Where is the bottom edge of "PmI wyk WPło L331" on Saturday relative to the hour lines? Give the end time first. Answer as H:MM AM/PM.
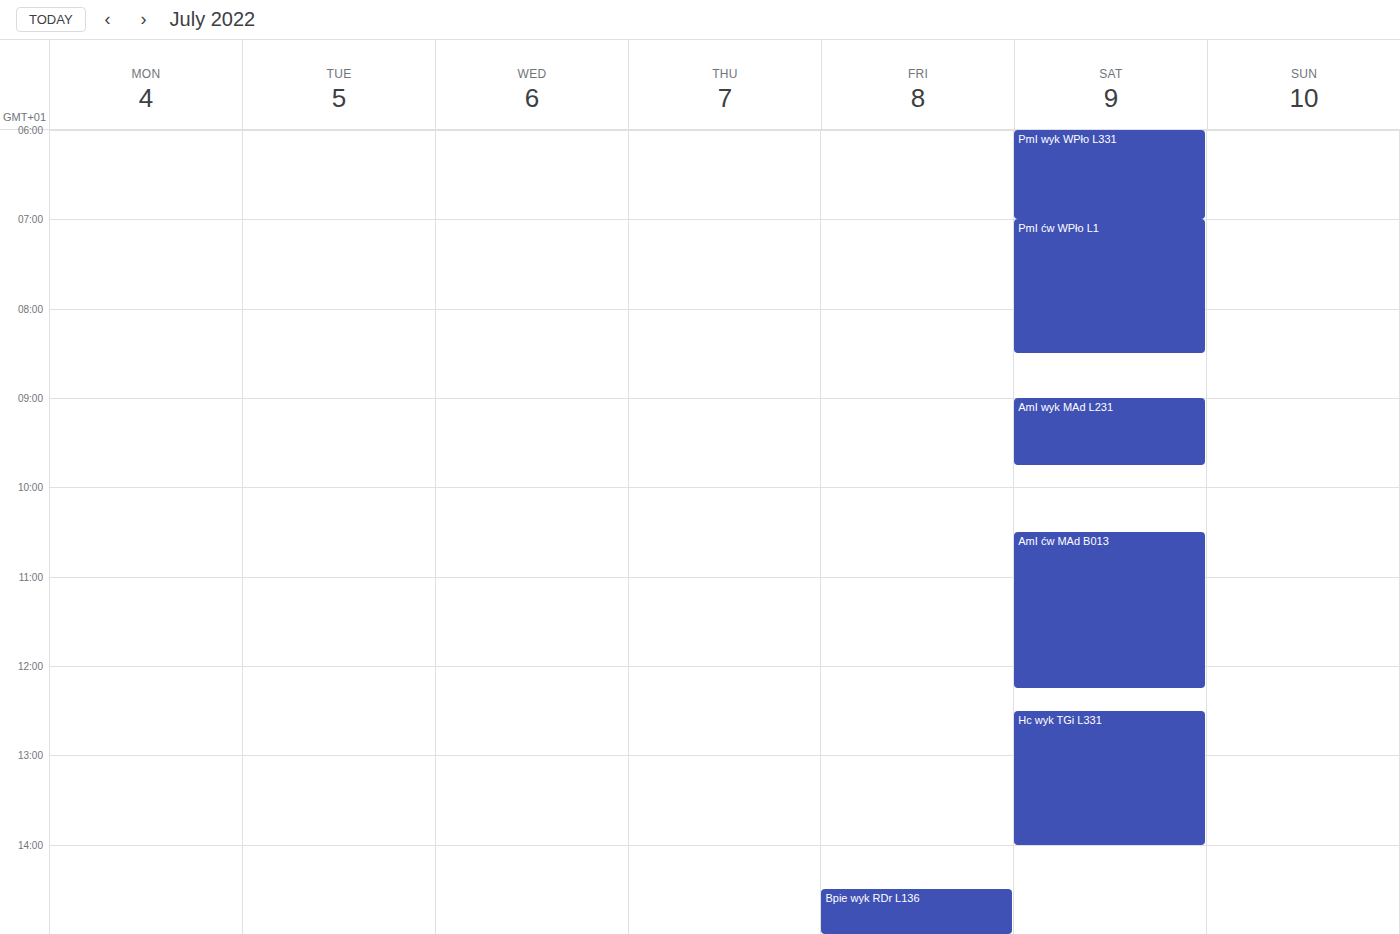
7:00 AM -- exactly on the 7 AM line.